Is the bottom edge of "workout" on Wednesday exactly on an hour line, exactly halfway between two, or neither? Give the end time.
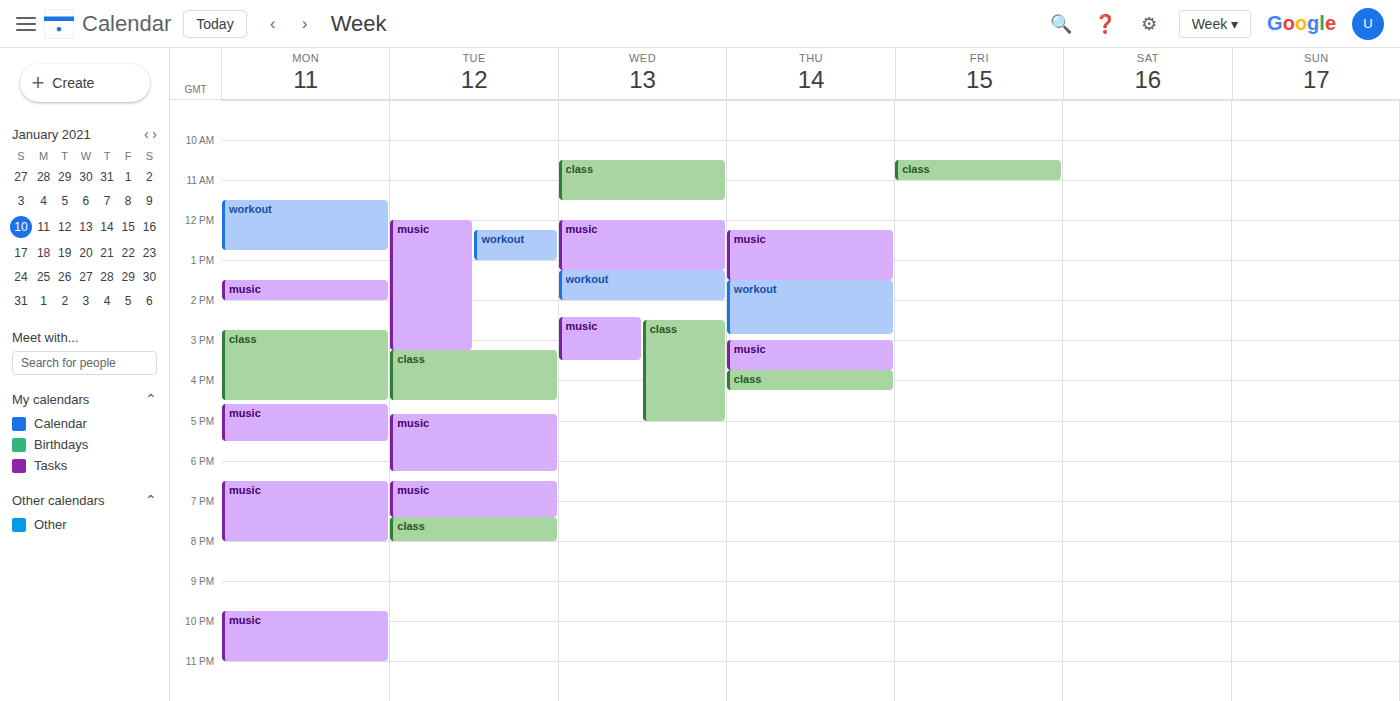
14:00 -- exactly on the 14:00 line.